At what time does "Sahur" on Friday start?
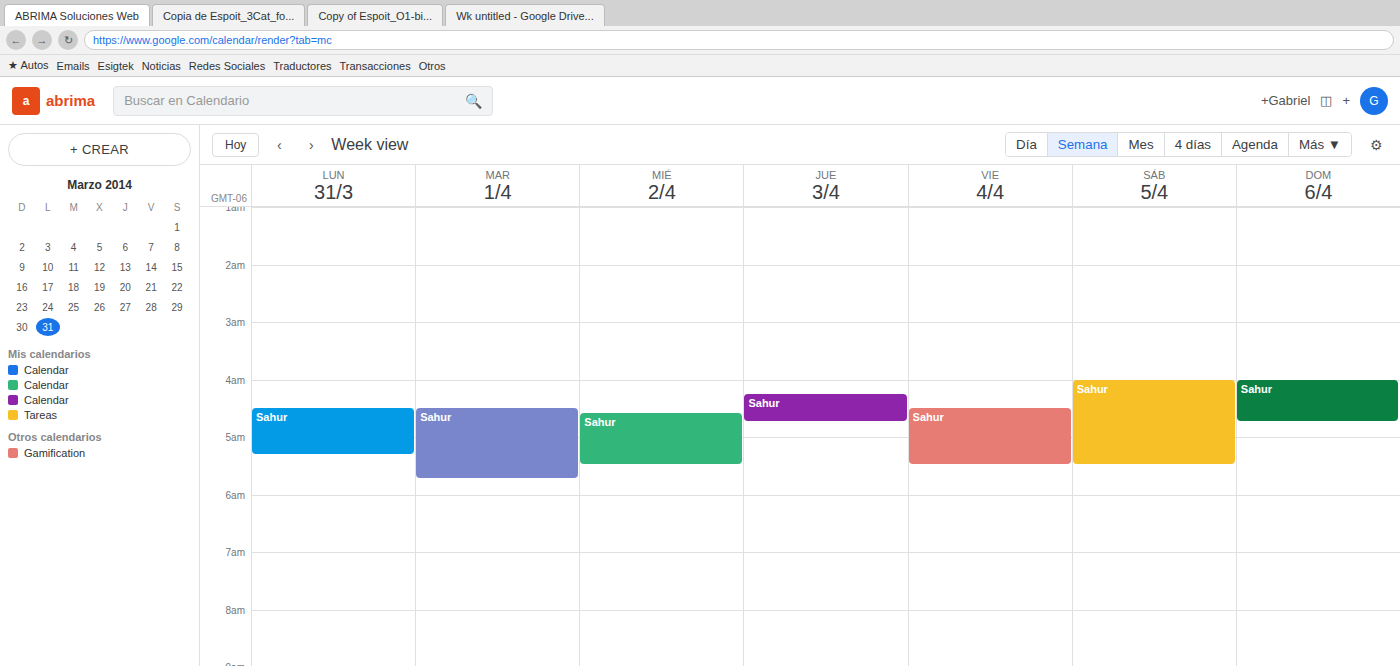
4:30 AM